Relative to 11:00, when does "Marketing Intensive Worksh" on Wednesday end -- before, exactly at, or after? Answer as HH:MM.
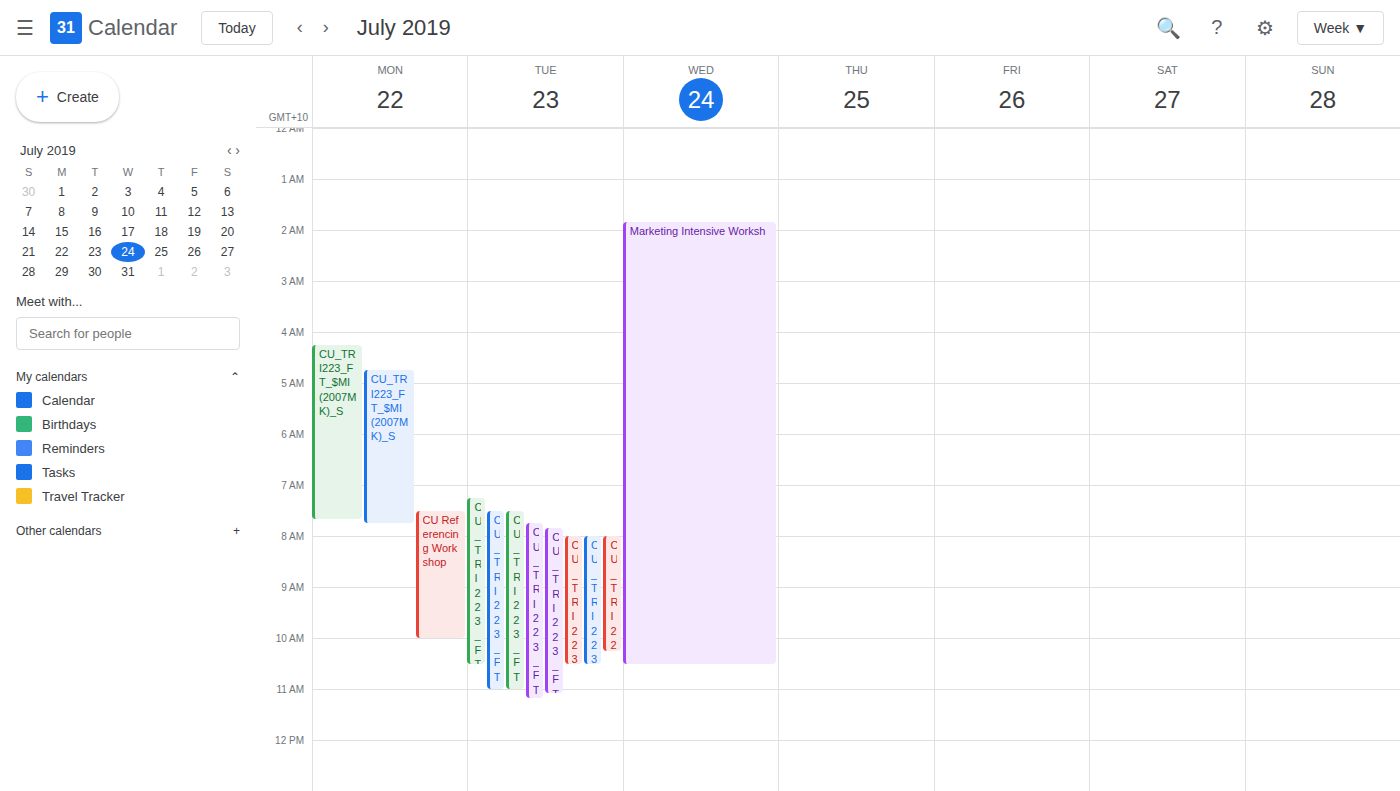
10:30 -- before 11:00, 30 minutes above the 11:00 line.